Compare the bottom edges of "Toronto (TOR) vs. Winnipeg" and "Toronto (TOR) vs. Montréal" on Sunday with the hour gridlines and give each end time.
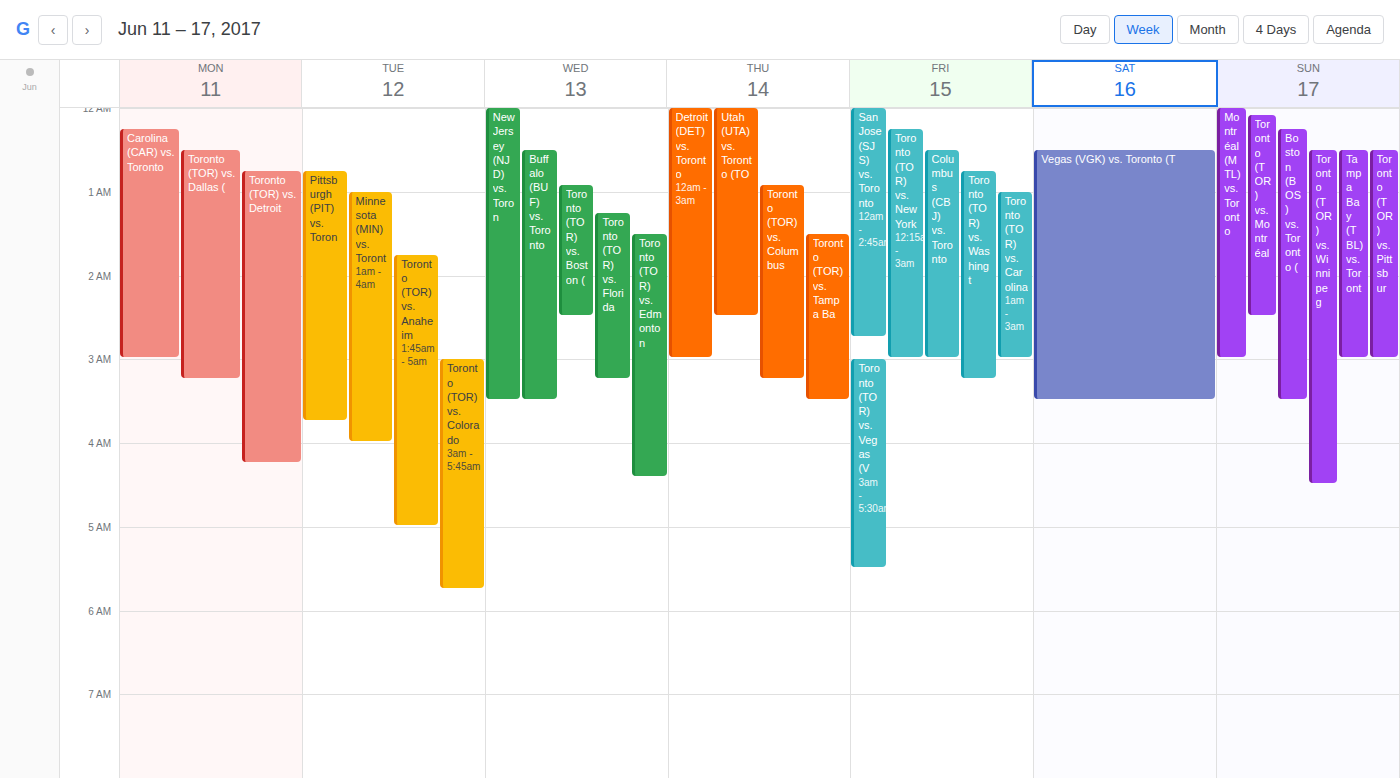
"Toronto (TOR) vs. Winnipeg": 4:30 AM, halfway between the 4 AM and 5 AM lines. "Toronto (TOR) vs. Montréal": 2:30 AM, halfway between the 2 AM and 3 AM lines.